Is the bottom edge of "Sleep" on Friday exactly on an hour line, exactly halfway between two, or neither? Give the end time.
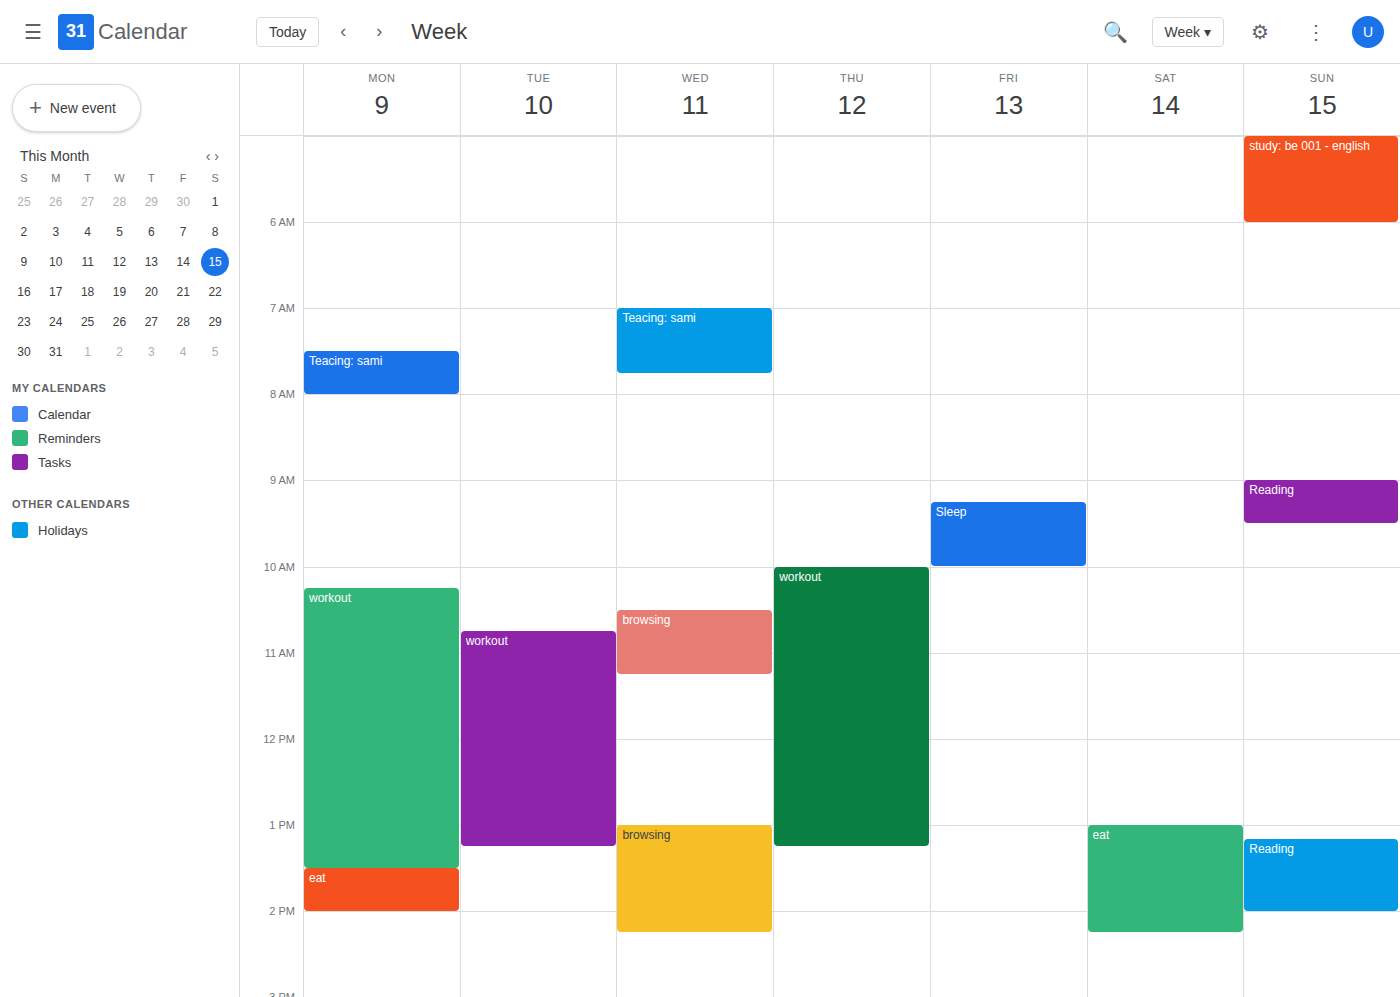
10:00 AM -- exactly on the 10 AM line.